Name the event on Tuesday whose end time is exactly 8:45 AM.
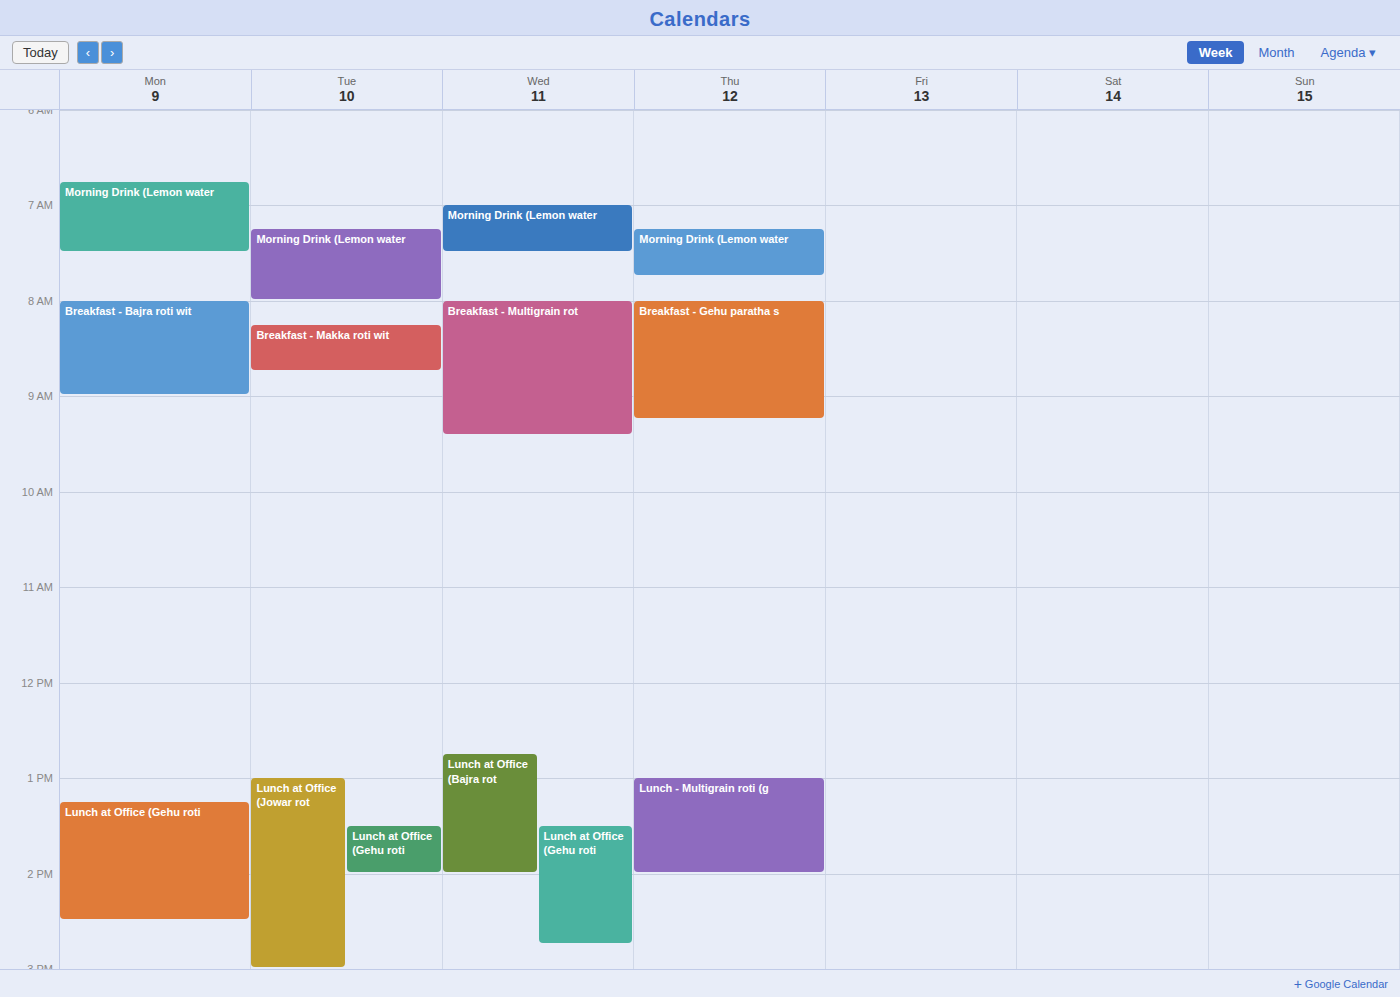
"Breakfast - Makka roti wit"